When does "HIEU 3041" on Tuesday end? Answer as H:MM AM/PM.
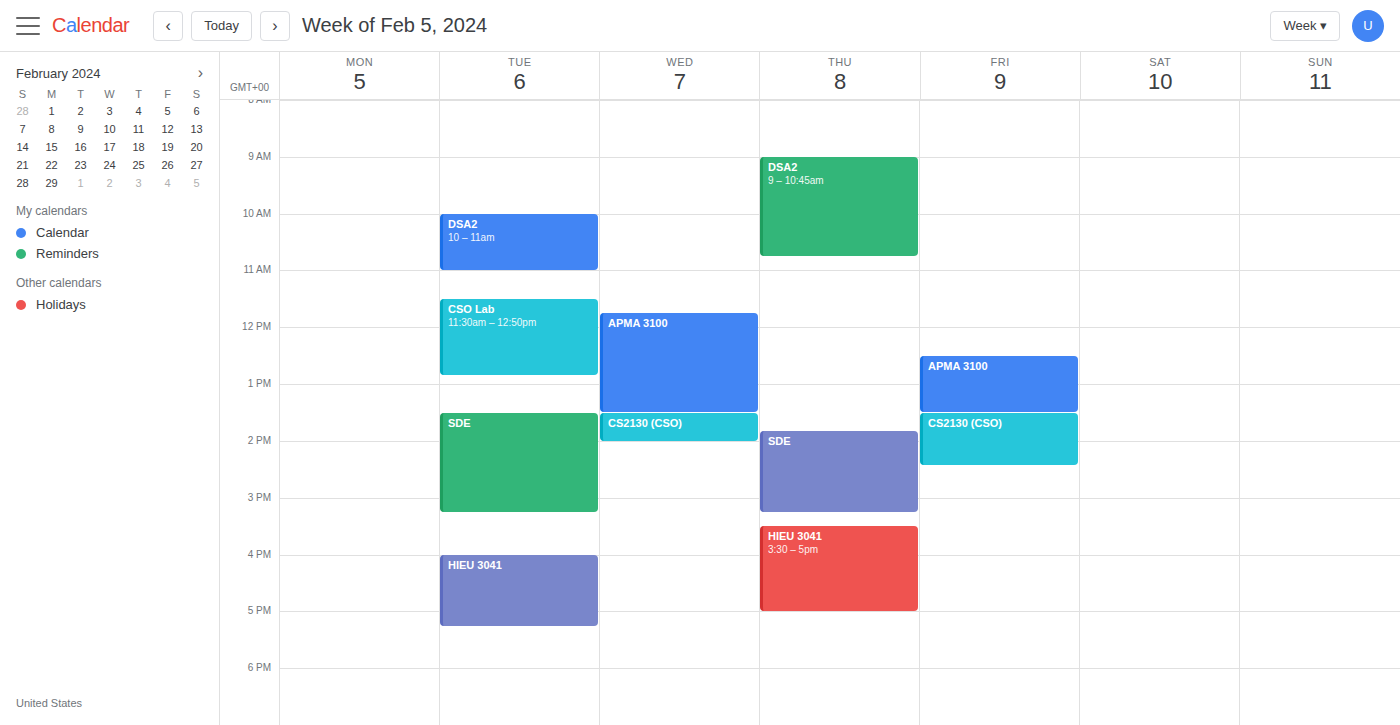
5:15 PM